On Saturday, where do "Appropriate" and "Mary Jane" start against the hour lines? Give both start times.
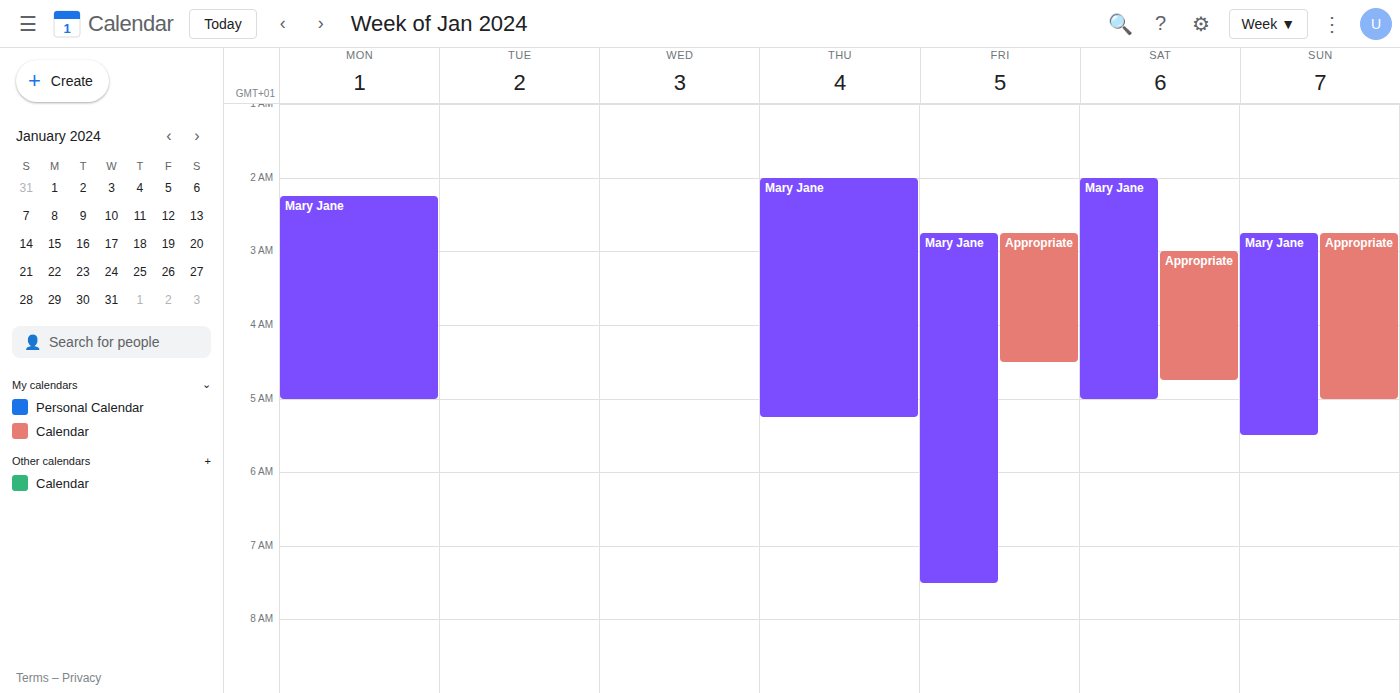
"Appropriate": 3:00 AM, exactly on the 3 AM line. "Mary Jane": 2:00 AM, exactly on the 2 AM line.